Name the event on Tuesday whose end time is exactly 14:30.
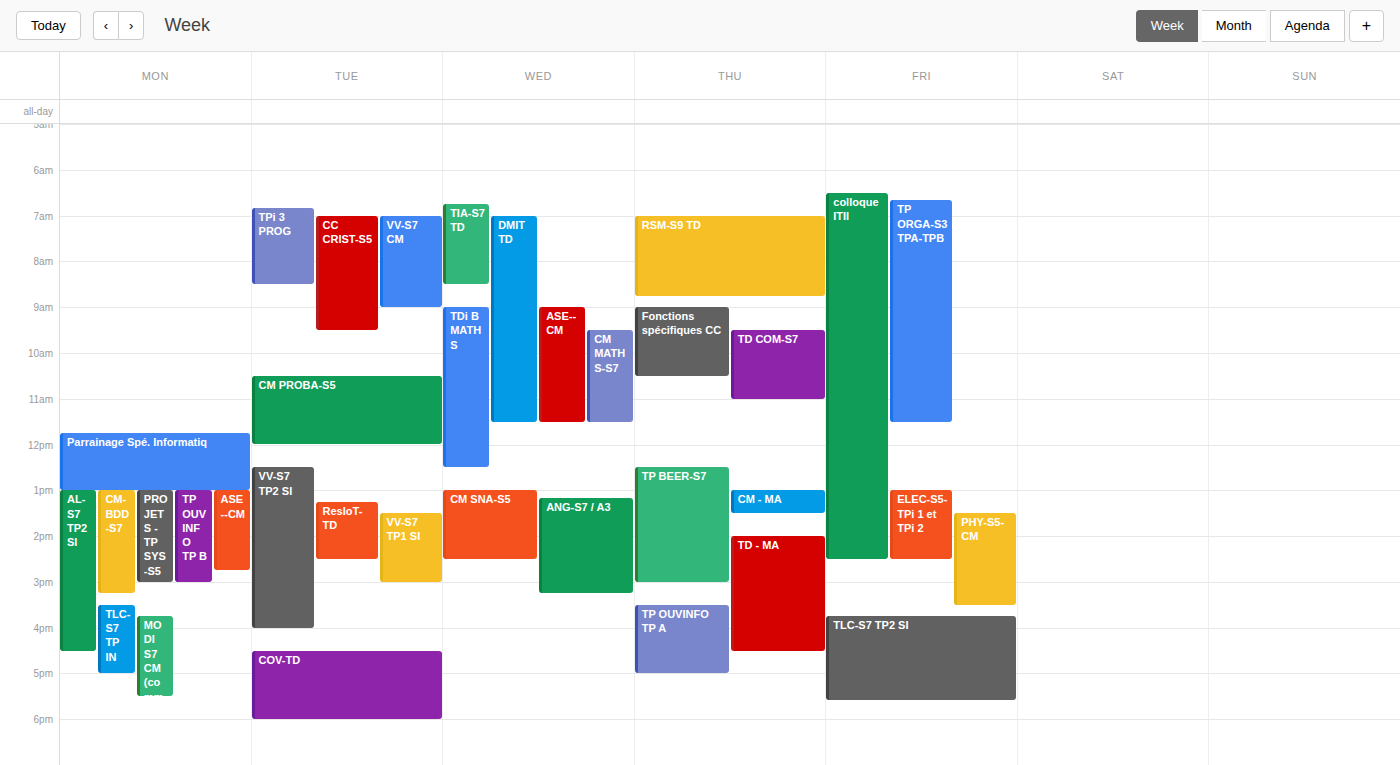
"ResIoT-TD"